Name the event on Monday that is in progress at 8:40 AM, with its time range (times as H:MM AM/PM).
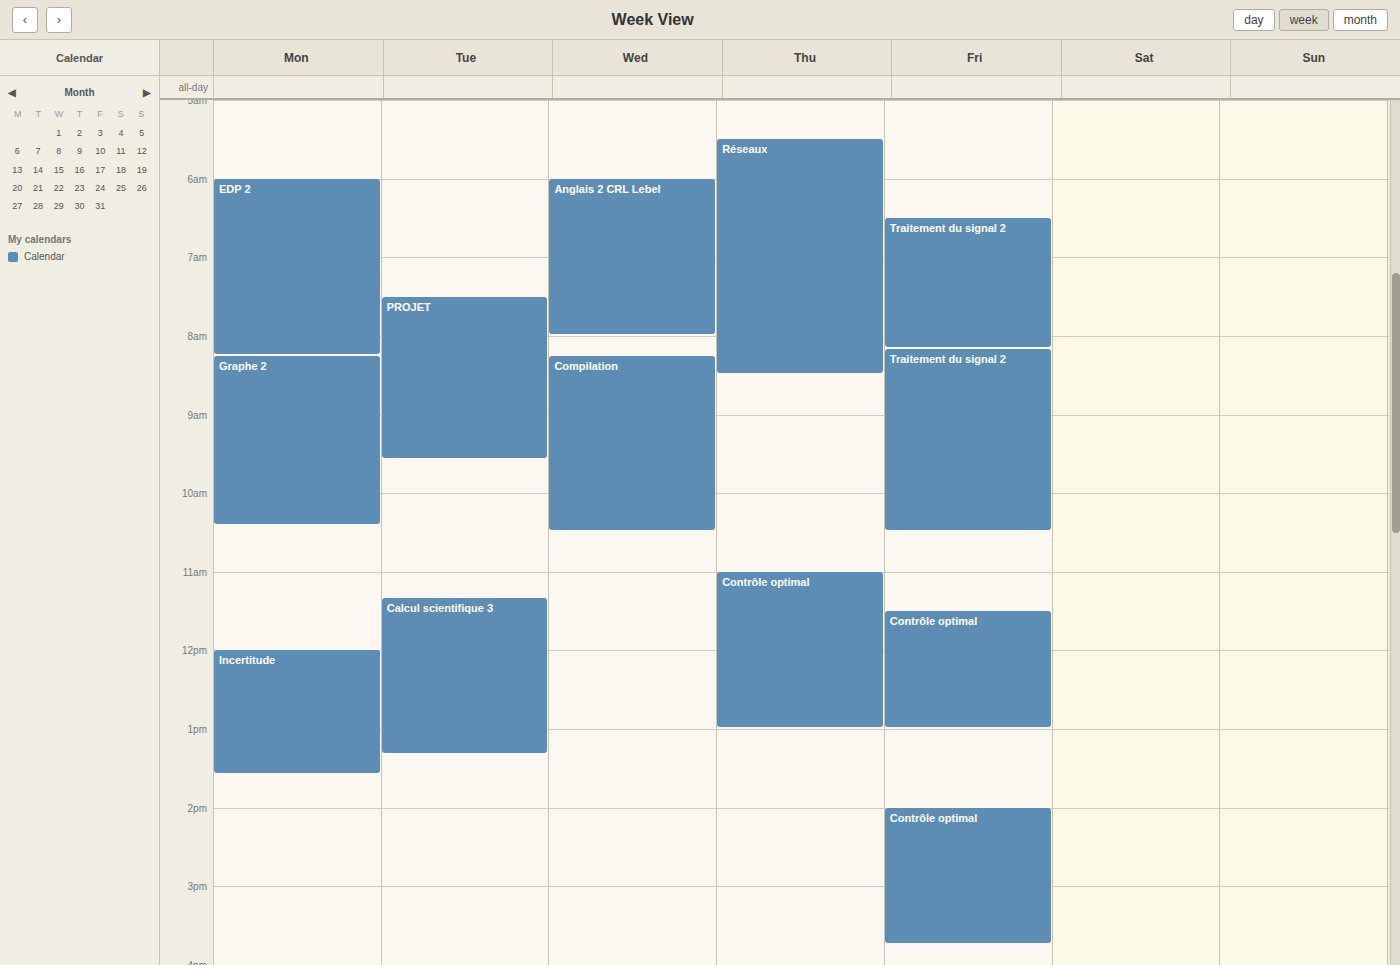
"Graphe 2", 8:15 AM to 10:25 AM